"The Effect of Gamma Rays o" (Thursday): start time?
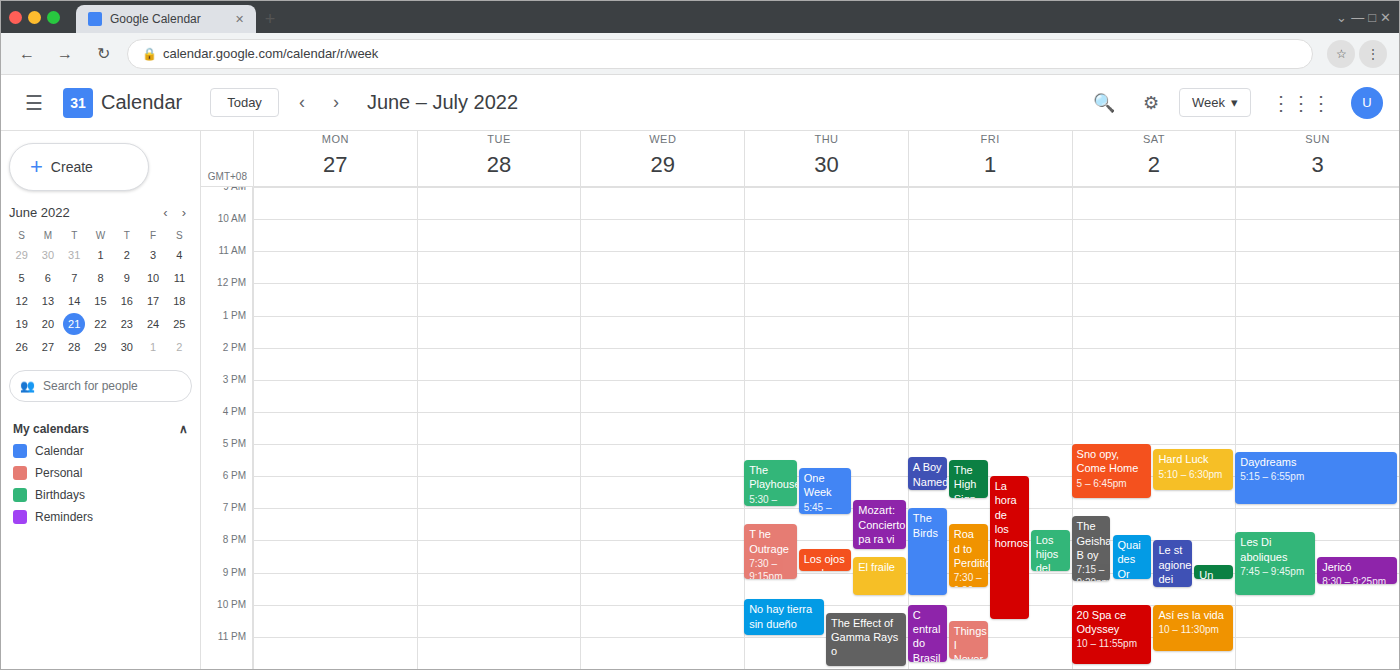
10:15 PM